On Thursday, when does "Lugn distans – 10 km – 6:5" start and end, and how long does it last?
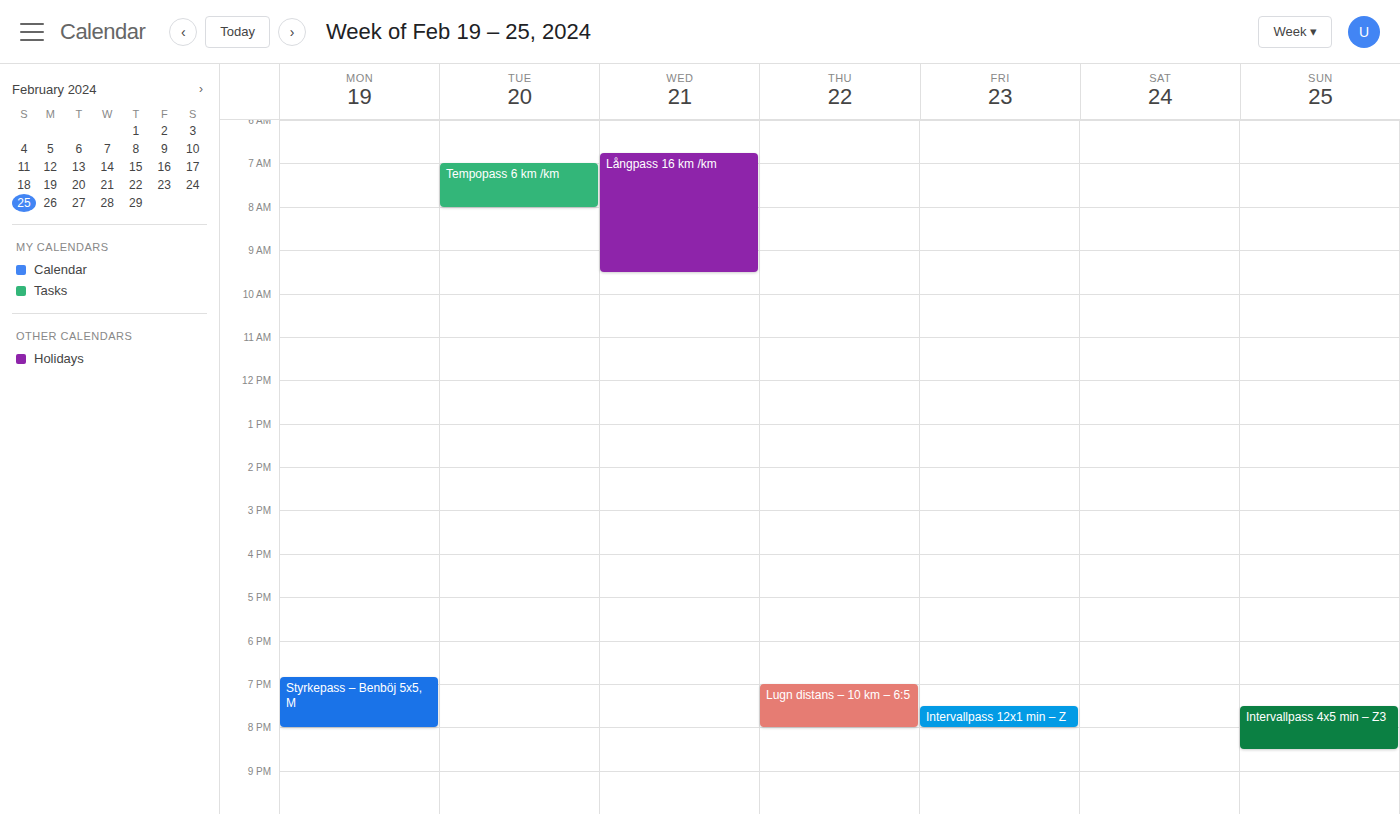
7:00 PM to 8:00 PM, 1 hour